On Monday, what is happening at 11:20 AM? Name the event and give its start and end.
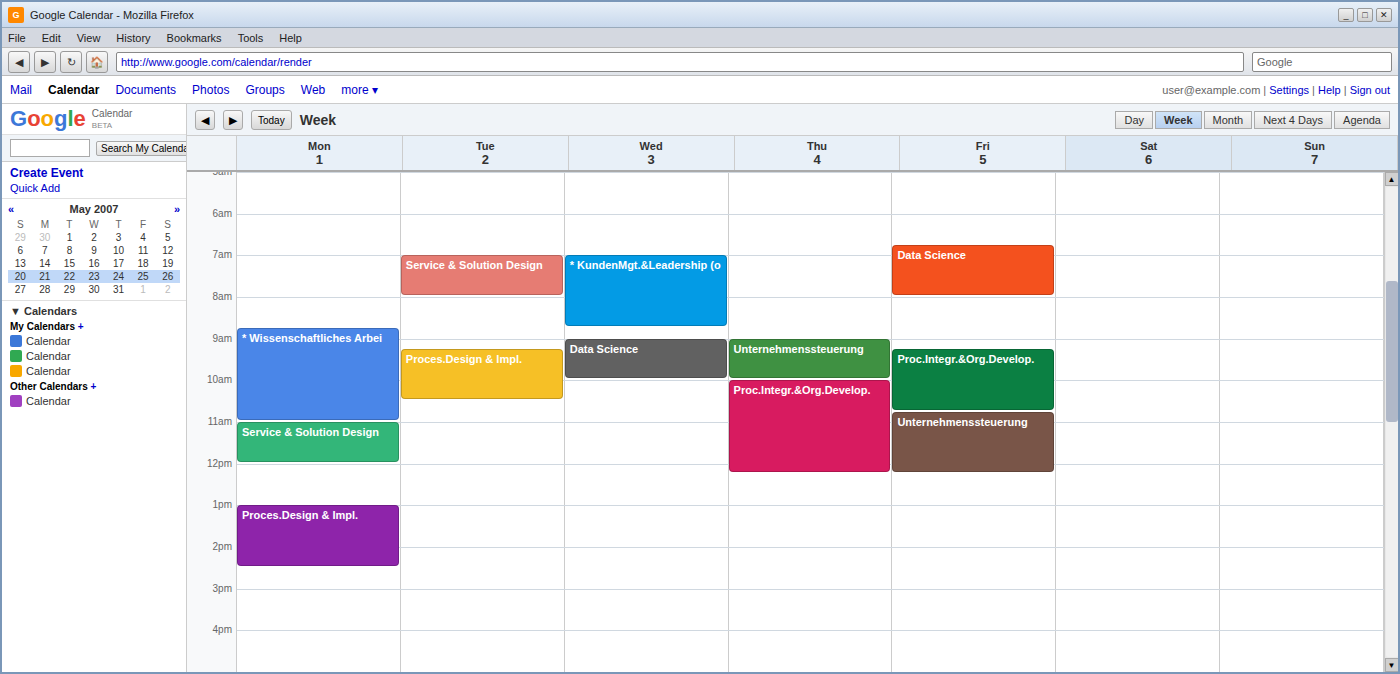
"Service & Solution Design", 11:00 AM to 12:00 PM